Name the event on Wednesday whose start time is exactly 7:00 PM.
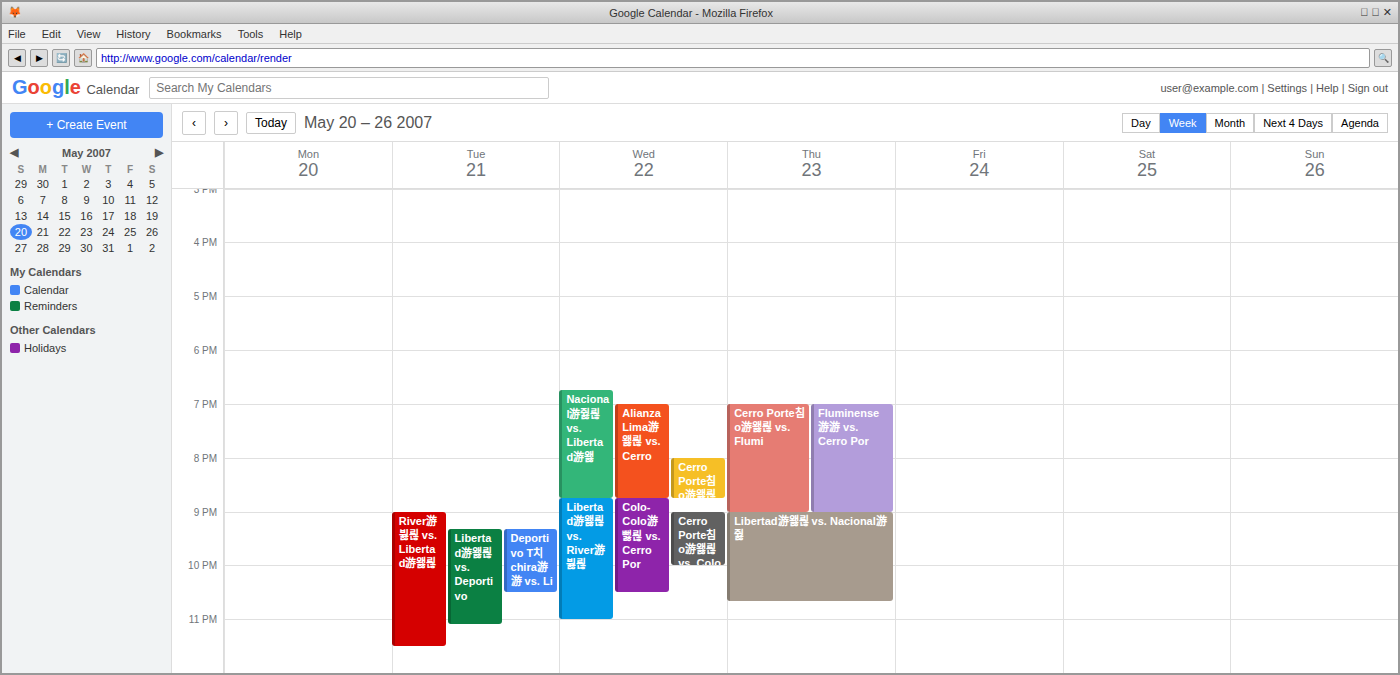
"Alianza Lima游왫릖 vs. Cerro"